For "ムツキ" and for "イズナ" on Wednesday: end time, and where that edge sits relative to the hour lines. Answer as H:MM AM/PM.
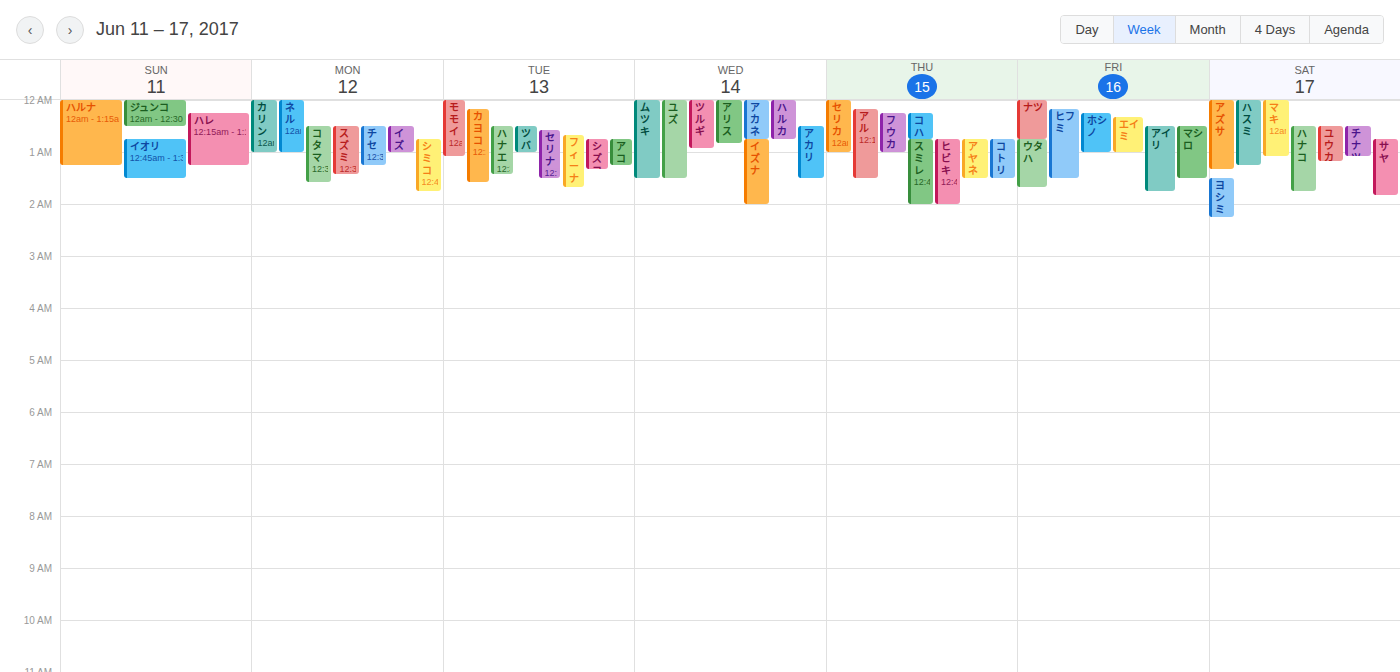
"ムツキ": 1:30 AM, halfway between the 1 AM and 2 AM lines. "イズナ": 2:00 AM, exactly on the 2 AM line.